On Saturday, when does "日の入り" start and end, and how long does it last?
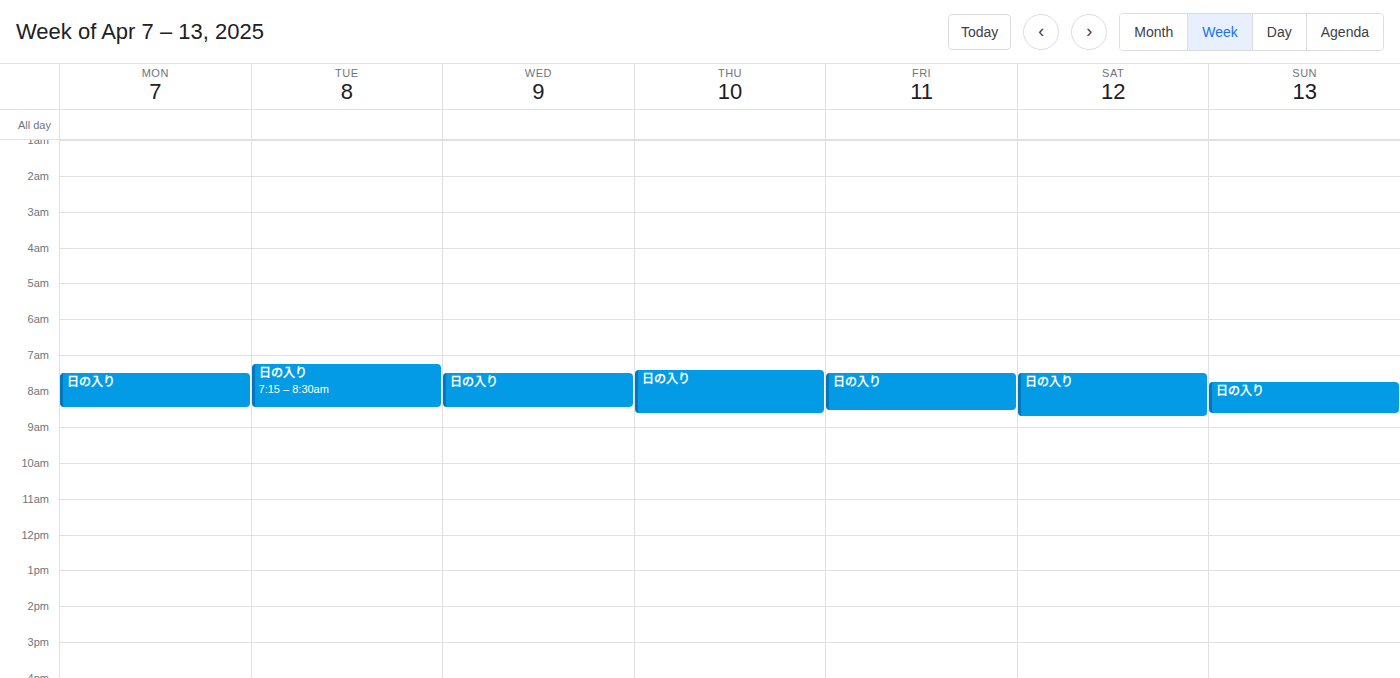
7:30 AM to 8:45 AM, 1 hour 15 minutes